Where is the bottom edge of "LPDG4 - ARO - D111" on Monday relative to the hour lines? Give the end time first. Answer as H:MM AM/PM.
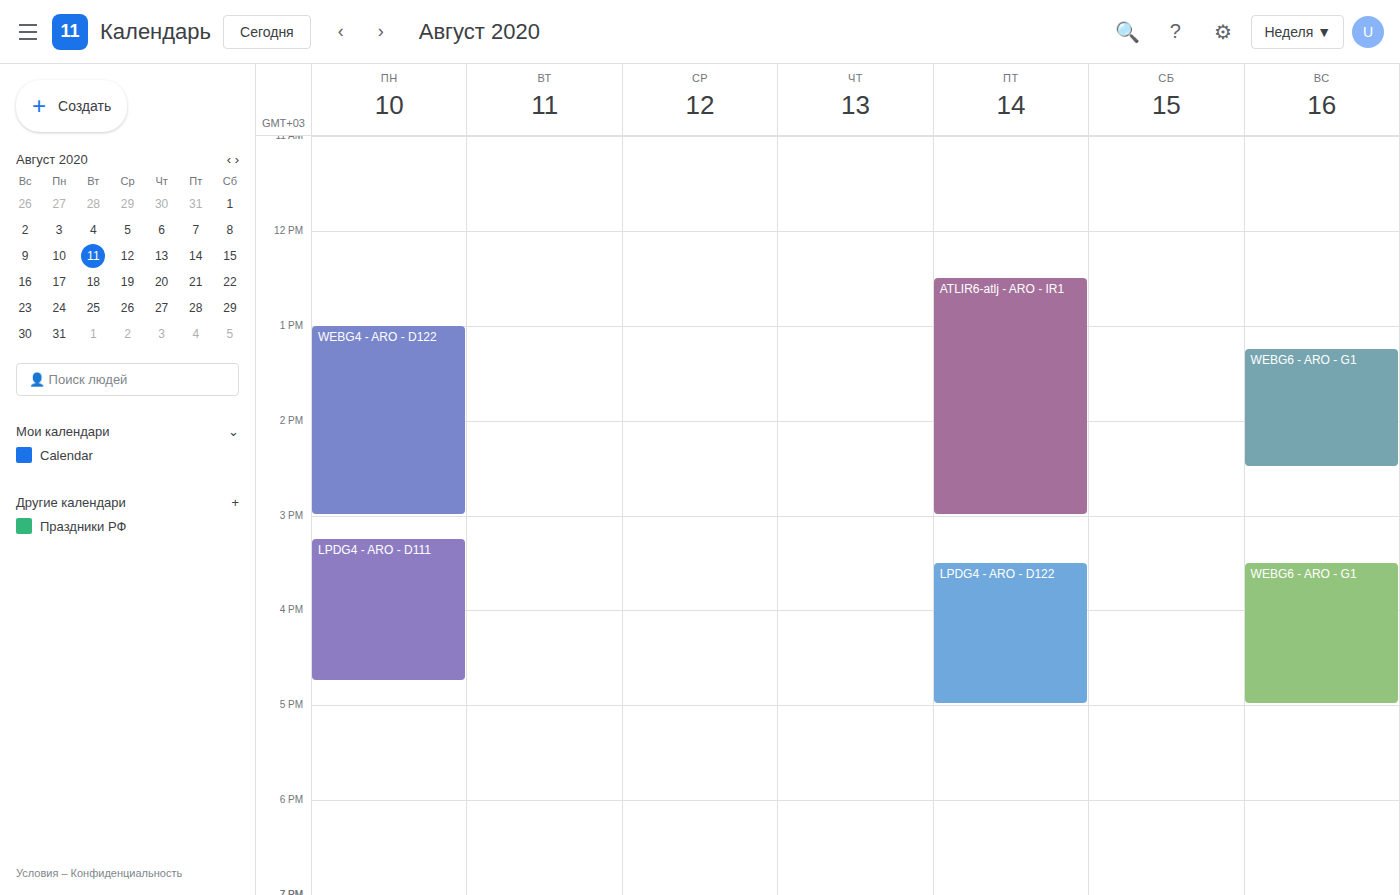
4:45 PM -- neither: three quarters of the way from the 4 PM line to the 5 PM line.